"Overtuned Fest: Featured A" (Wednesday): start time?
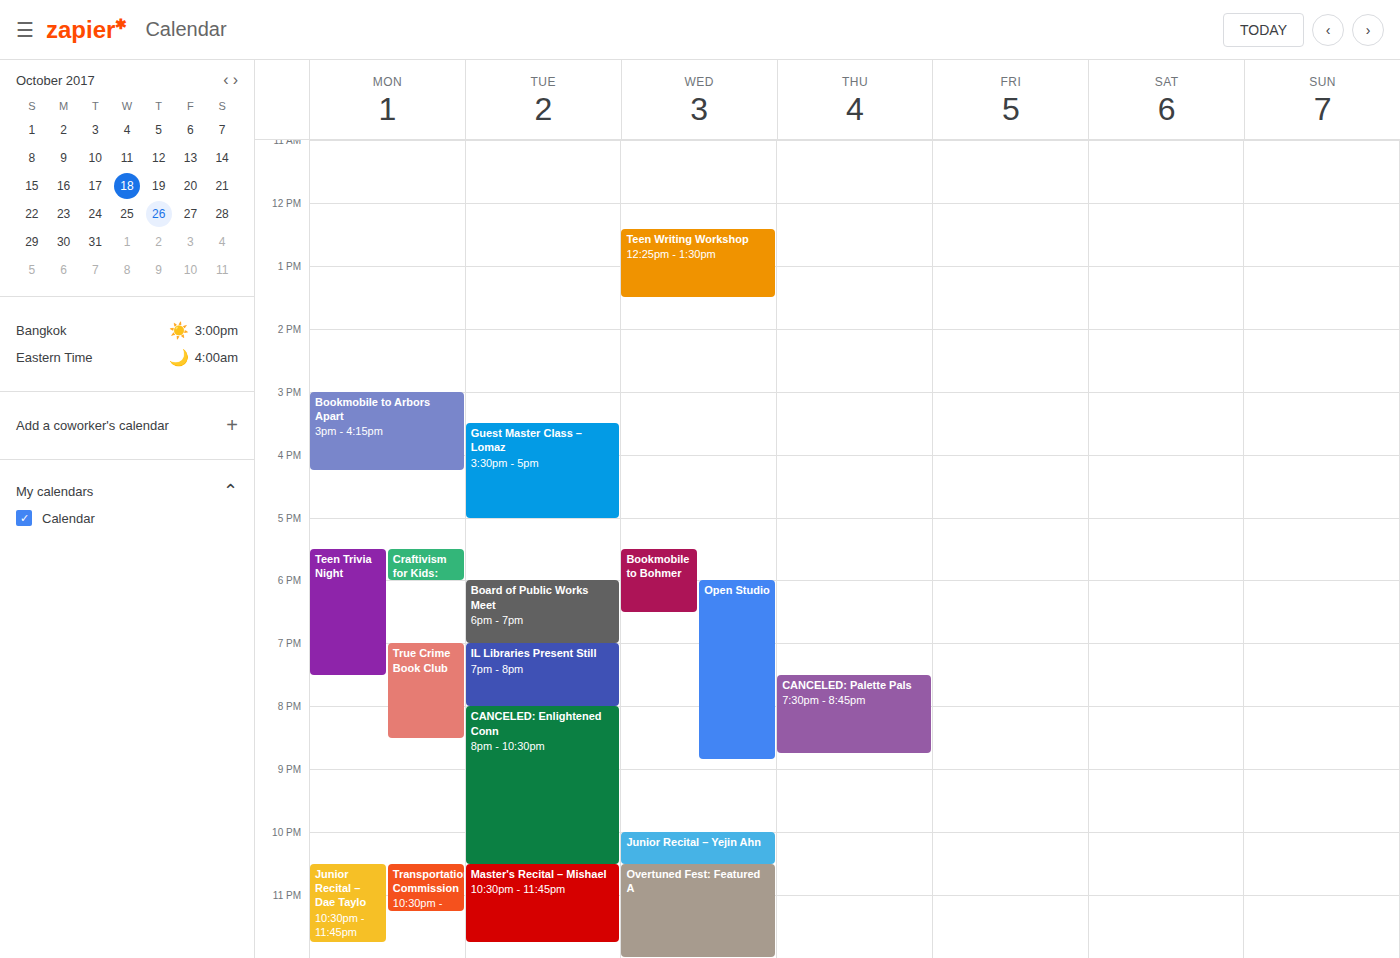
10:30 PM